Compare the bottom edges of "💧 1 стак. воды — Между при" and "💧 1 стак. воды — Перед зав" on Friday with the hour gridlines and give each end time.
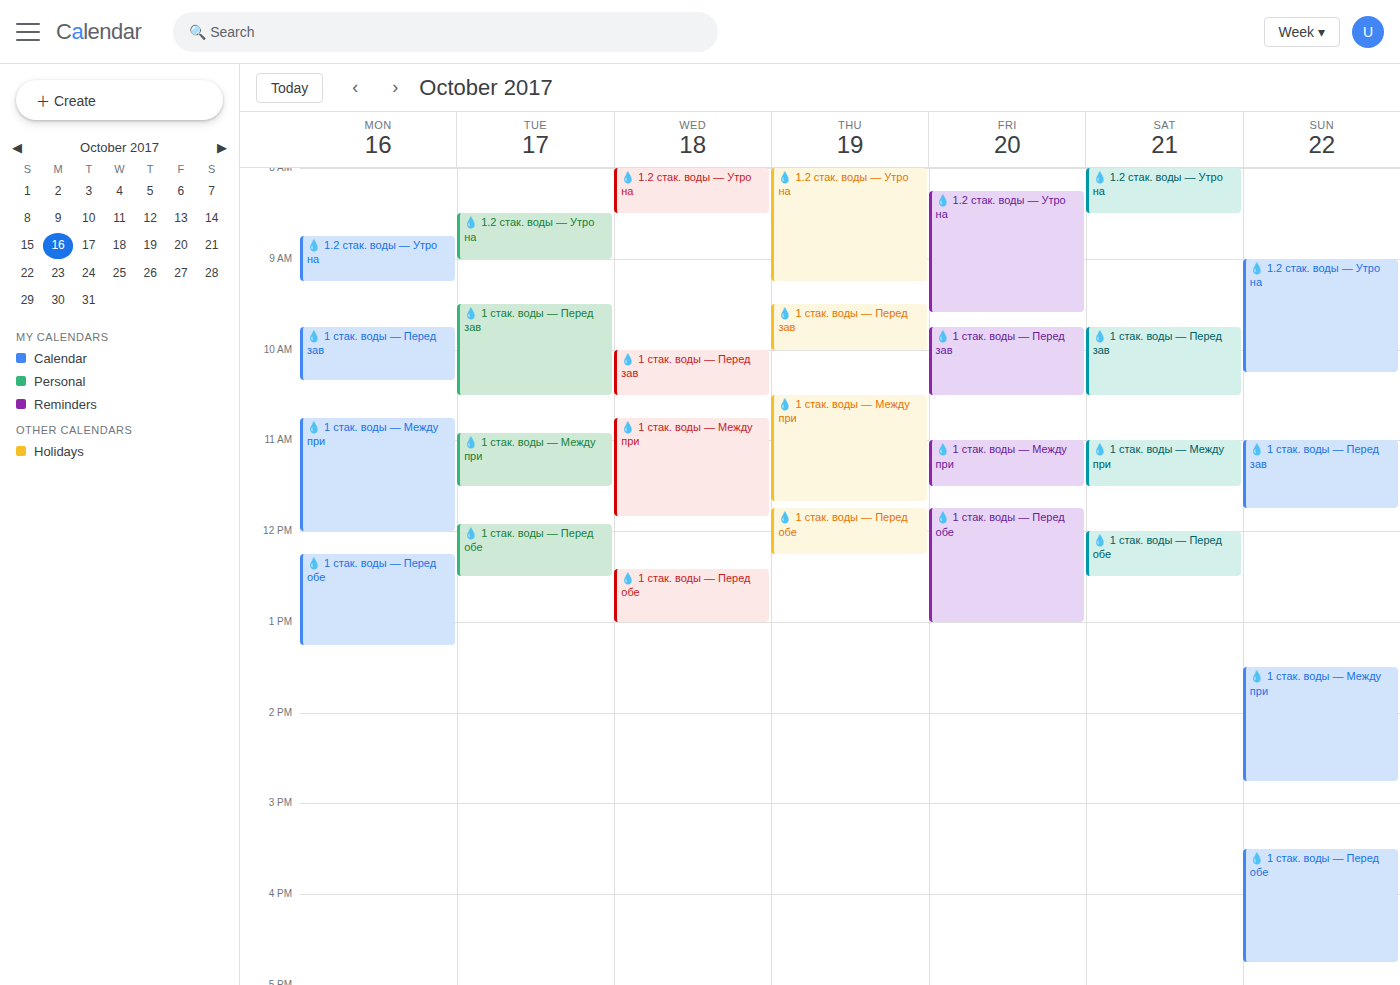
"💧 1 стак. воды — Между при": 11:30, halfway between the 11:00 and 12:00 lines. "💧 1 стак. воды — Перед зав": 10:30, halfway between the 10:00 and 11:00 lines.